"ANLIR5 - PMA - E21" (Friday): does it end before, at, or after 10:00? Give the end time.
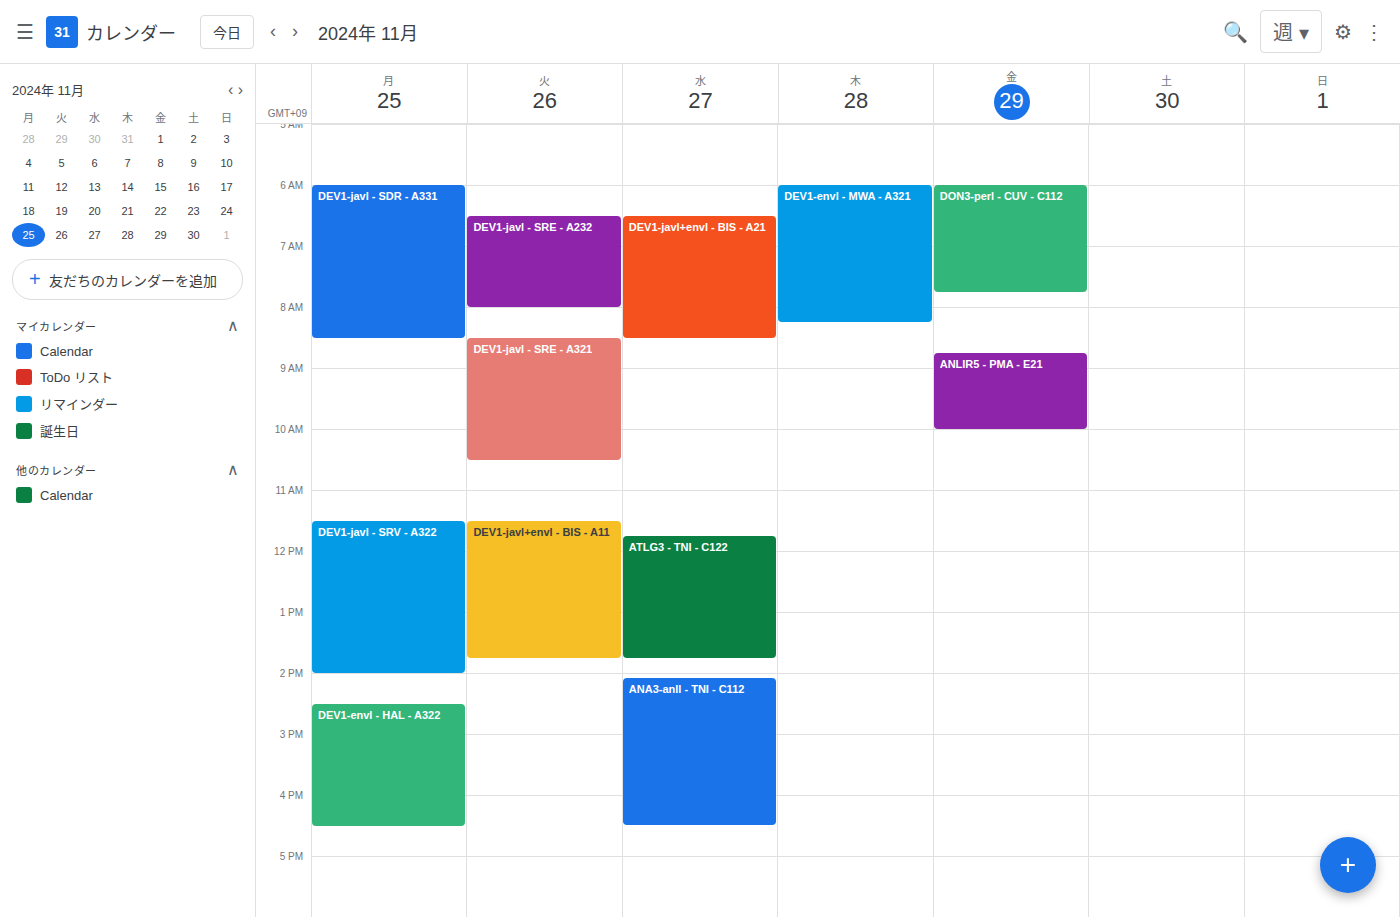
10:00 -- exactly at 10:00, on the 10:00 line.